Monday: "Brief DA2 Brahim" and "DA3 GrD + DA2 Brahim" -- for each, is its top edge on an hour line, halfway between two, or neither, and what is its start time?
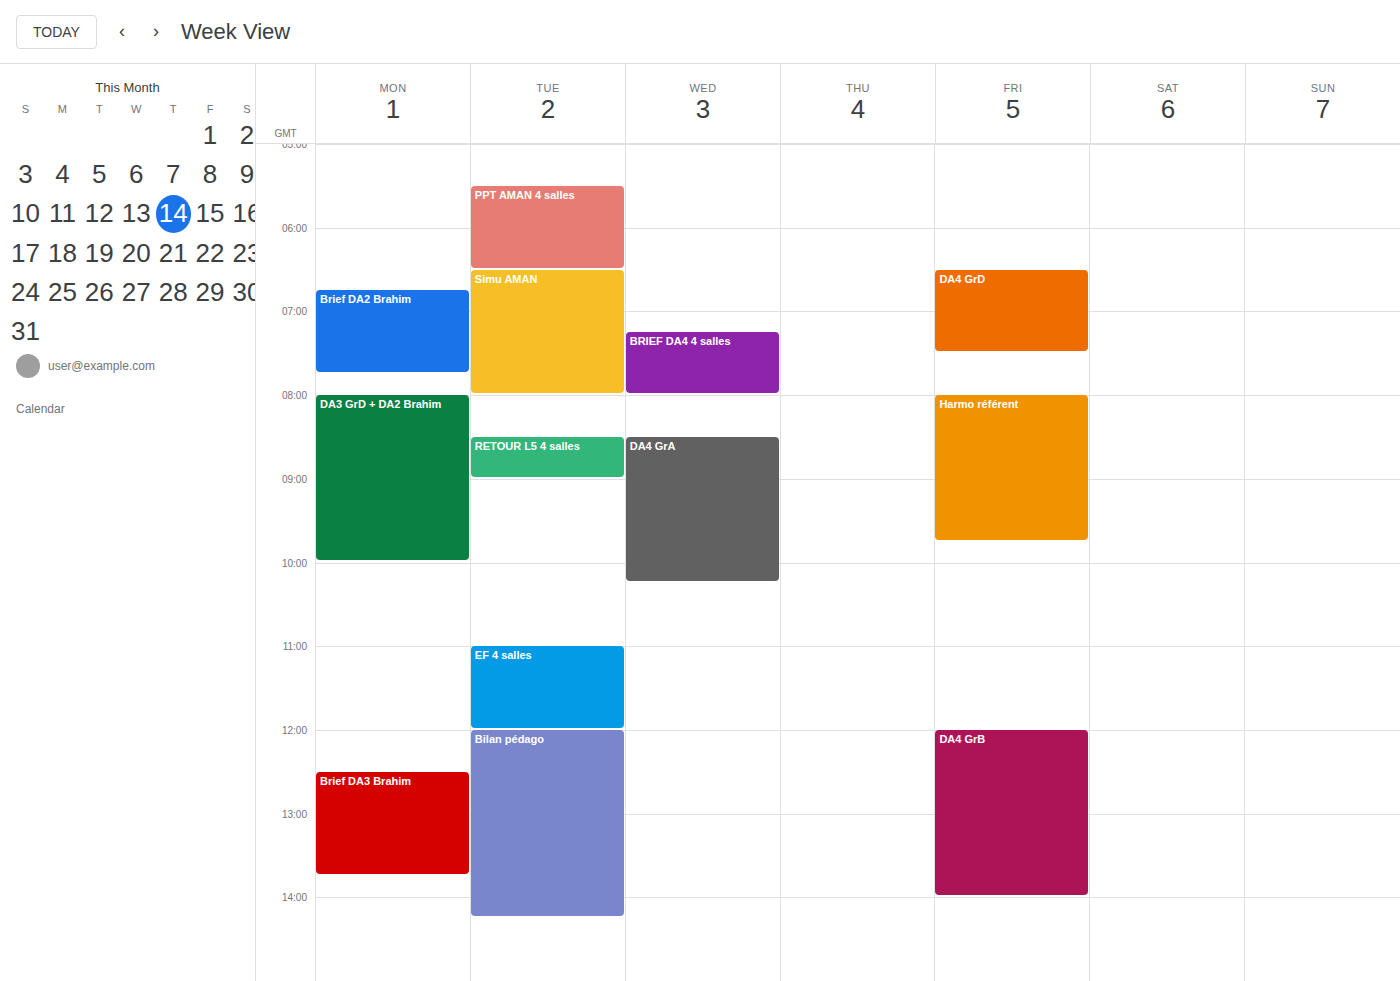
"Brief DA2 Brahim": 6:45 AM, neither: three quarters of the way from the 6 AM line to the 7 AM line. "DA3 GrD + DA2 Brahim": 8:00 AM, exactly on the 8 AM line.